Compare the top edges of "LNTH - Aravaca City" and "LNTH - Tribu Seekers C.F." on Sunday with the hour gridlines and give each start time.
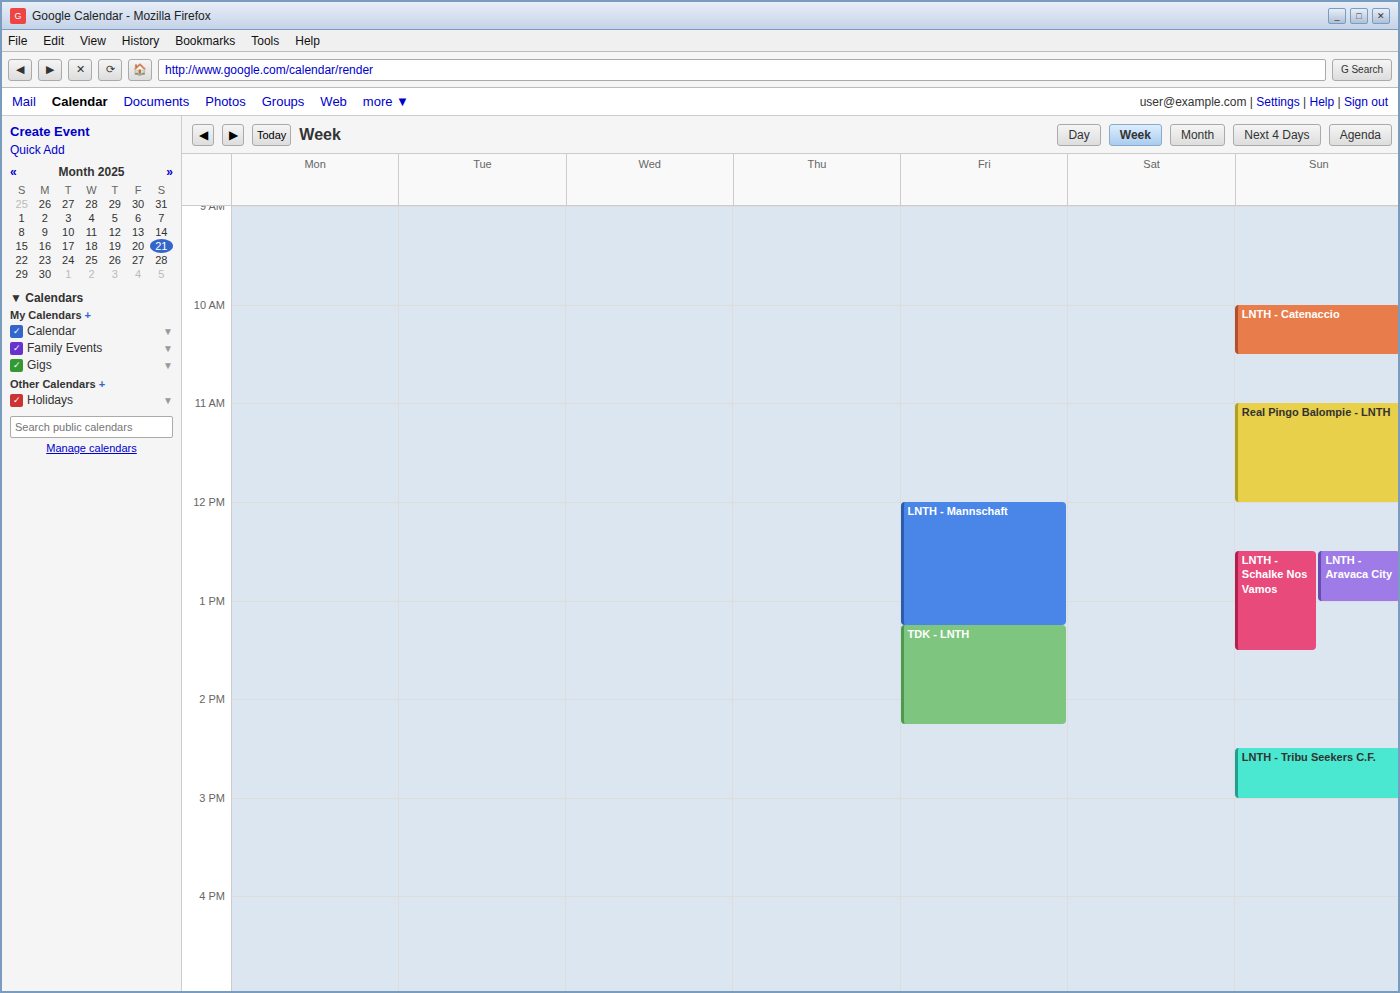
"LNTH - Aravaca City": 12:30 PM, halfway between the 12 PM and 1 PM lines. "LNTH - Tribu Seekers C.F.": 2:30 PM, halfway between the 2 PM and 3 PM lines.